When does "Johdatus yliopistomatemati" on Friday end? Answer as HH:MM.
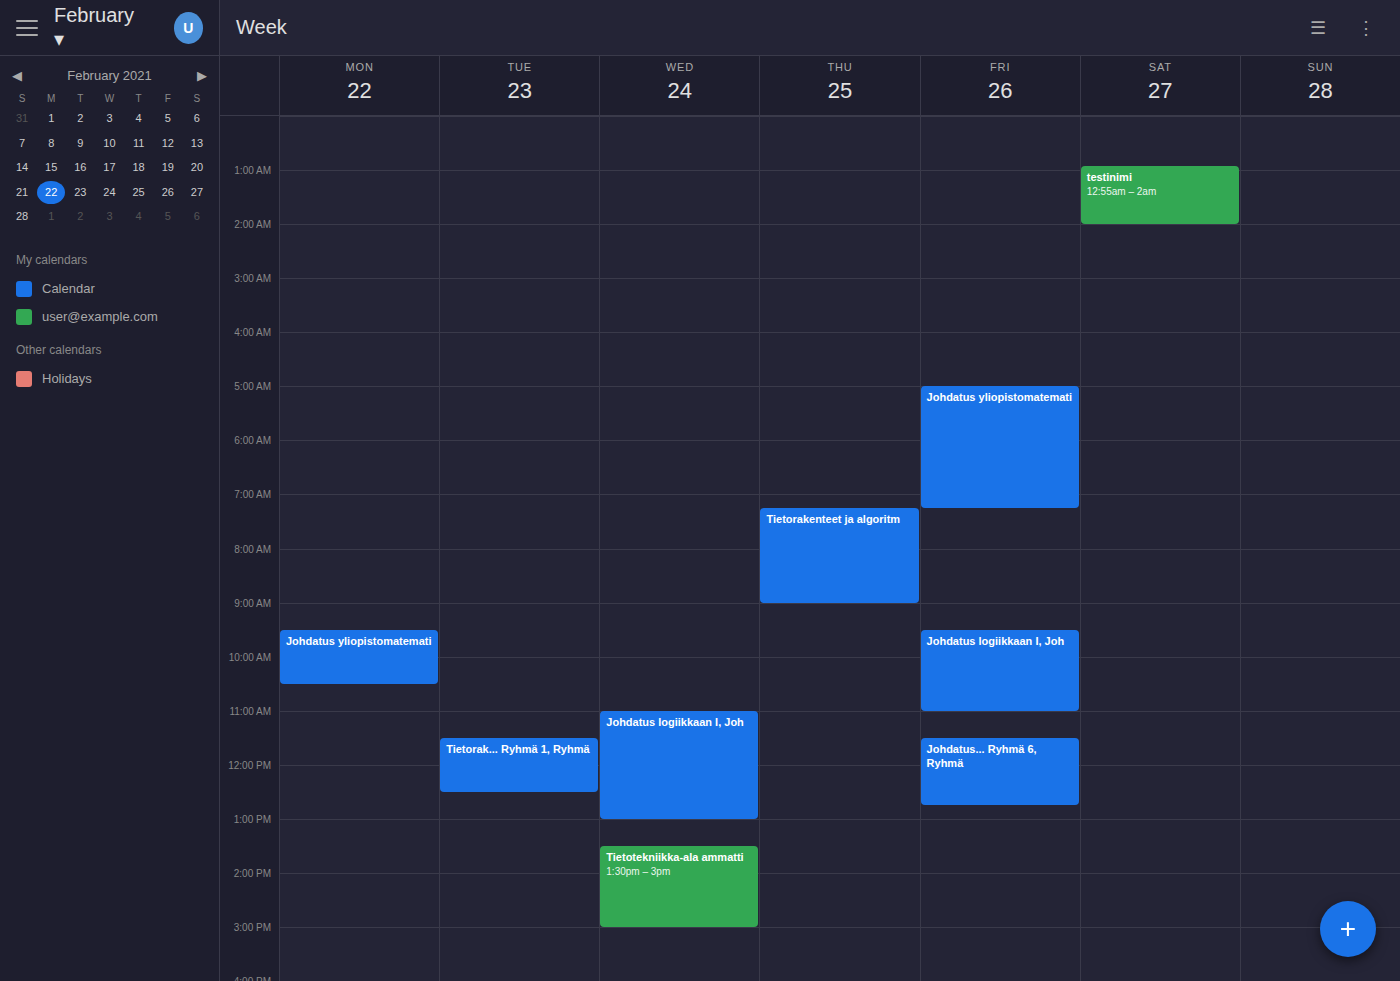
07:15